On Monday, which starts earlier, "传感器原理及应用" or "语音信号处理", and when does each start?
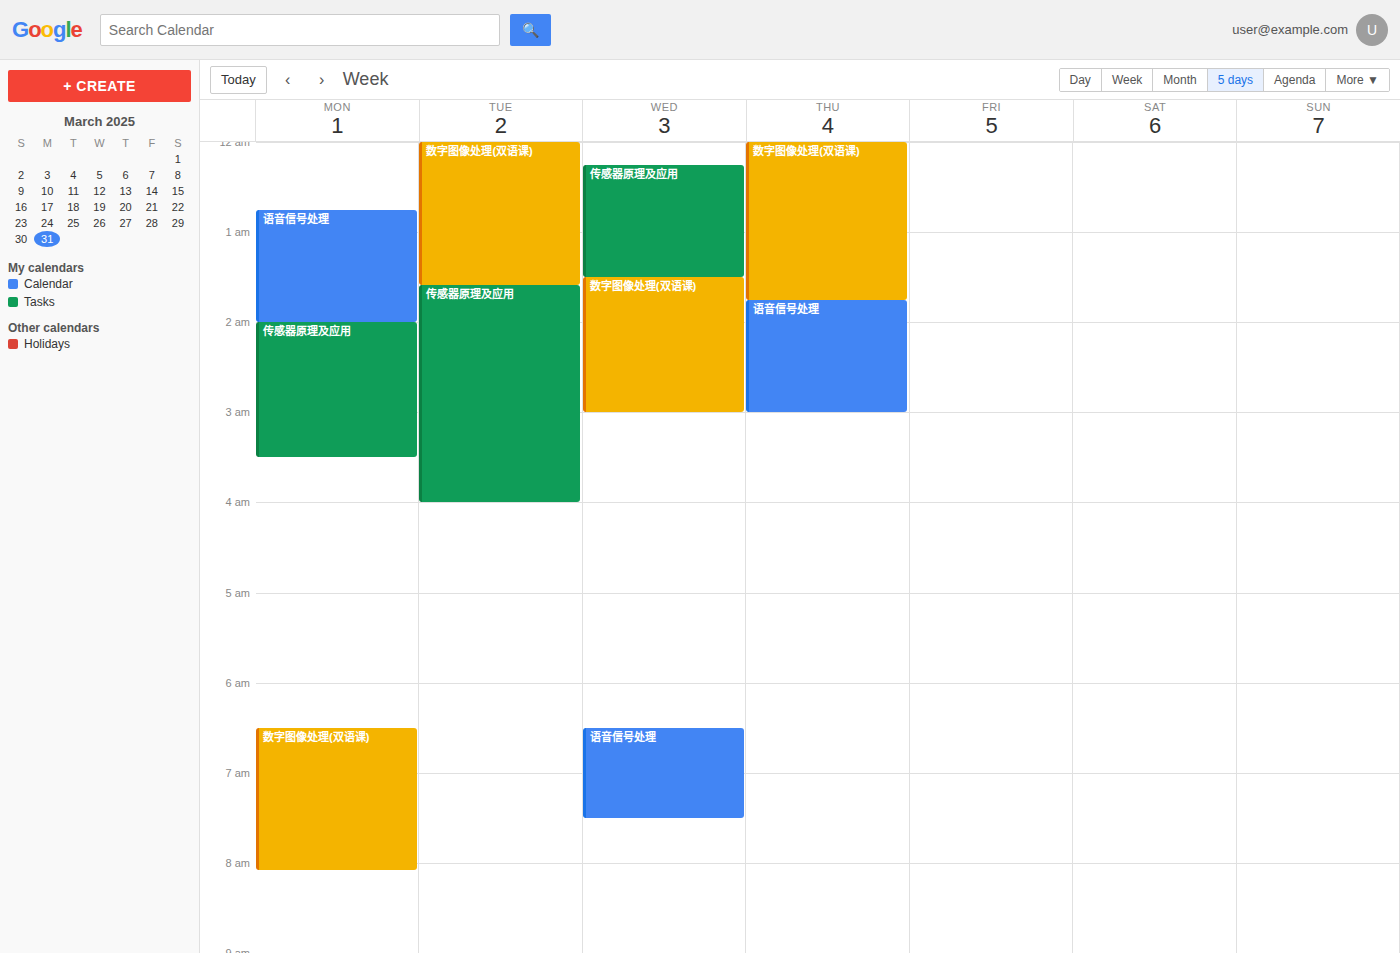
"语音信号处理" 12:45 AM; "传感器原理及应用" 2:00 AM.